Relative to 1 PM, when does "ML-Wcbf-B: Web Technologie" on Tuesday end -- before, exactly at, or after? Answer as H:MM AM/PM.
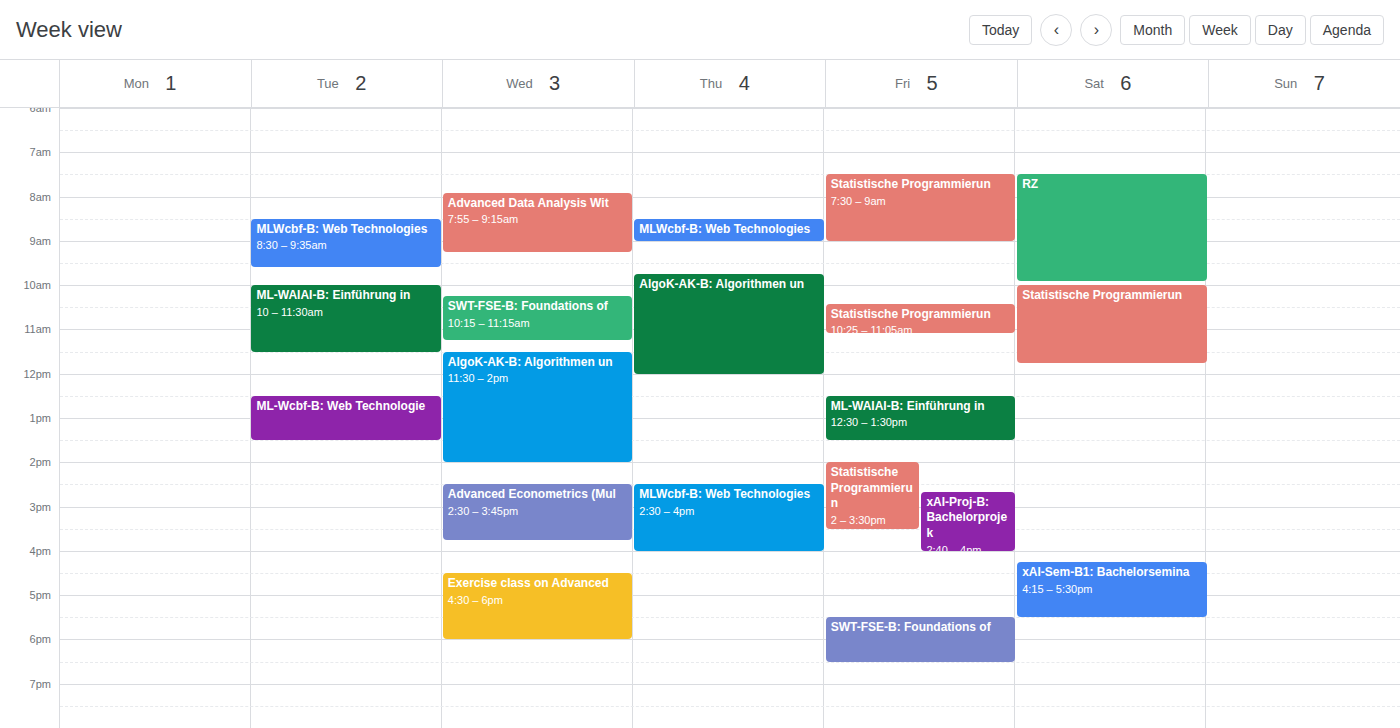
1:30 PM -- after 1 PM, 30 minutes below the 1 PM line.